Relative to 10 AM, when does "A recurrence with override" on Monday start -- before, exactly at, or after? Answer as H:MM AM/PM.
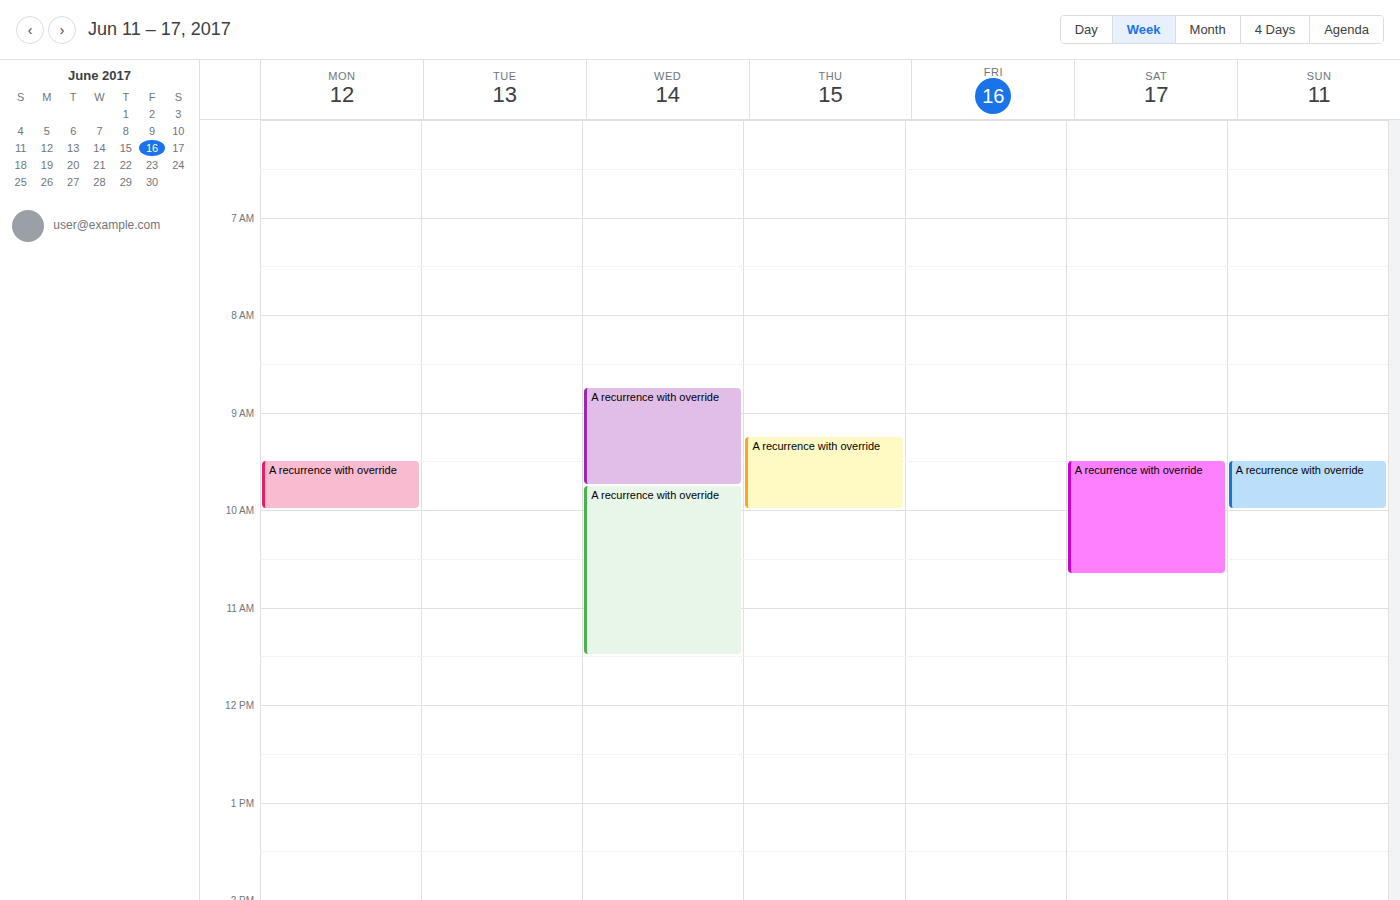
9:30 AM -- before 10 AM, 30 minutes above the 10 AM line.